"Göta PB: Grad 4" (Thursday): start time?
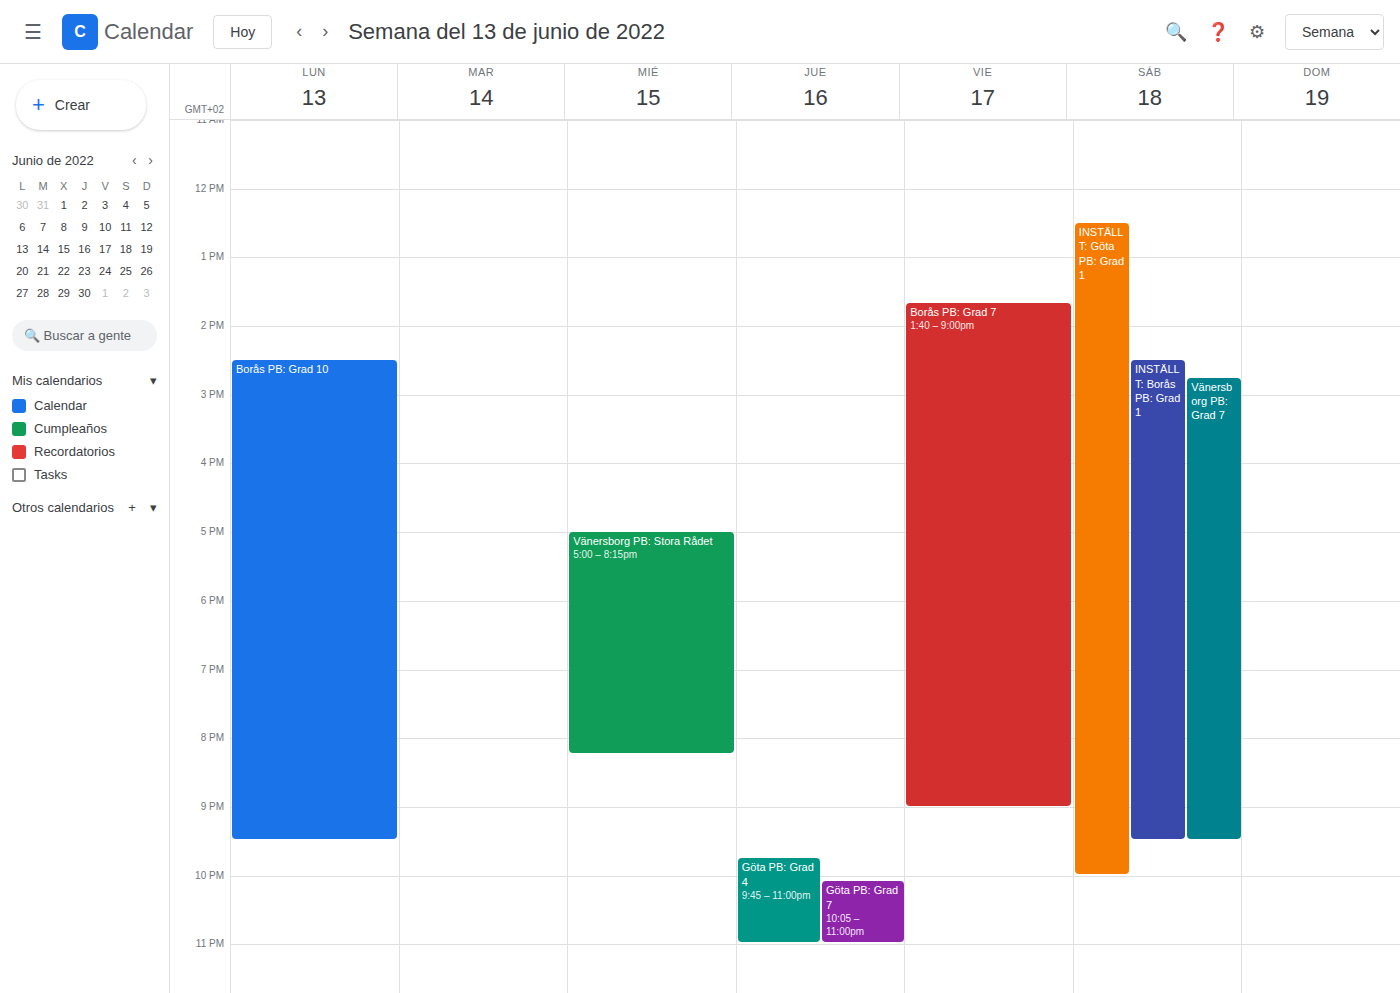
9:45 PM